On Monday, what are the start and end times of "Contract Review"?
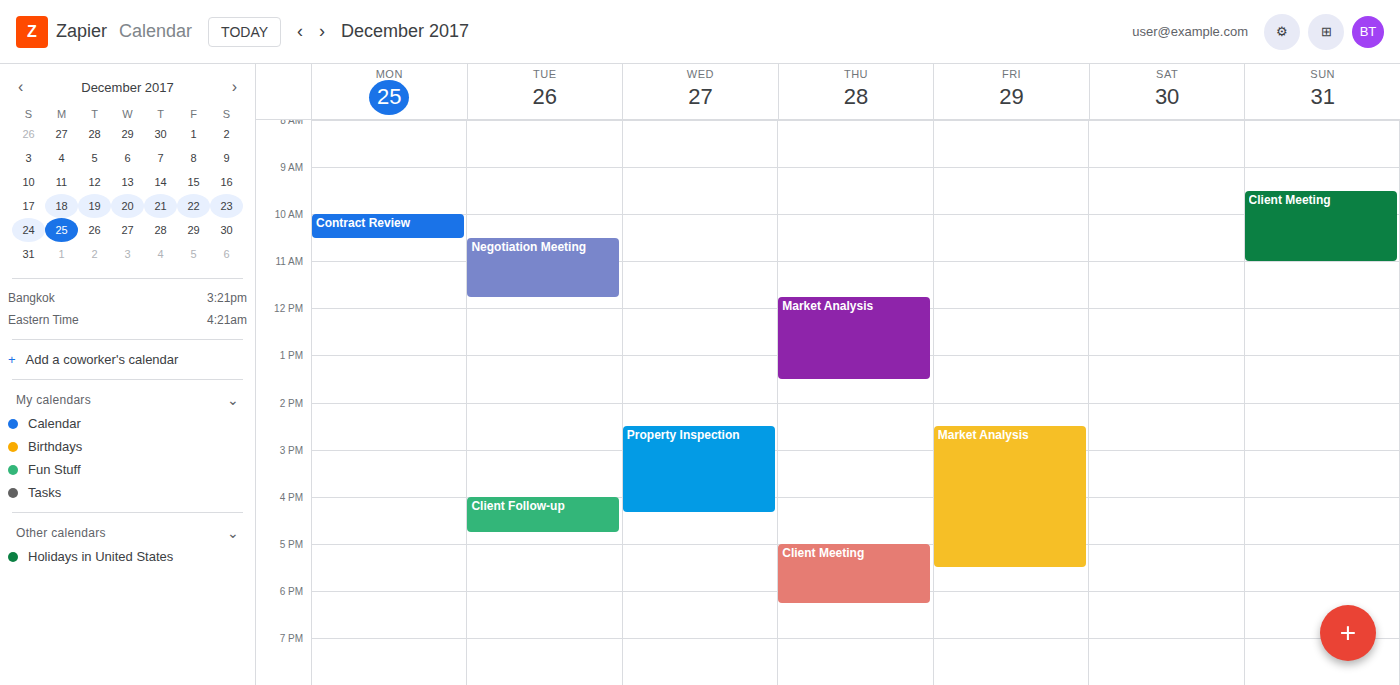
10:00 AM to 10:30 AM